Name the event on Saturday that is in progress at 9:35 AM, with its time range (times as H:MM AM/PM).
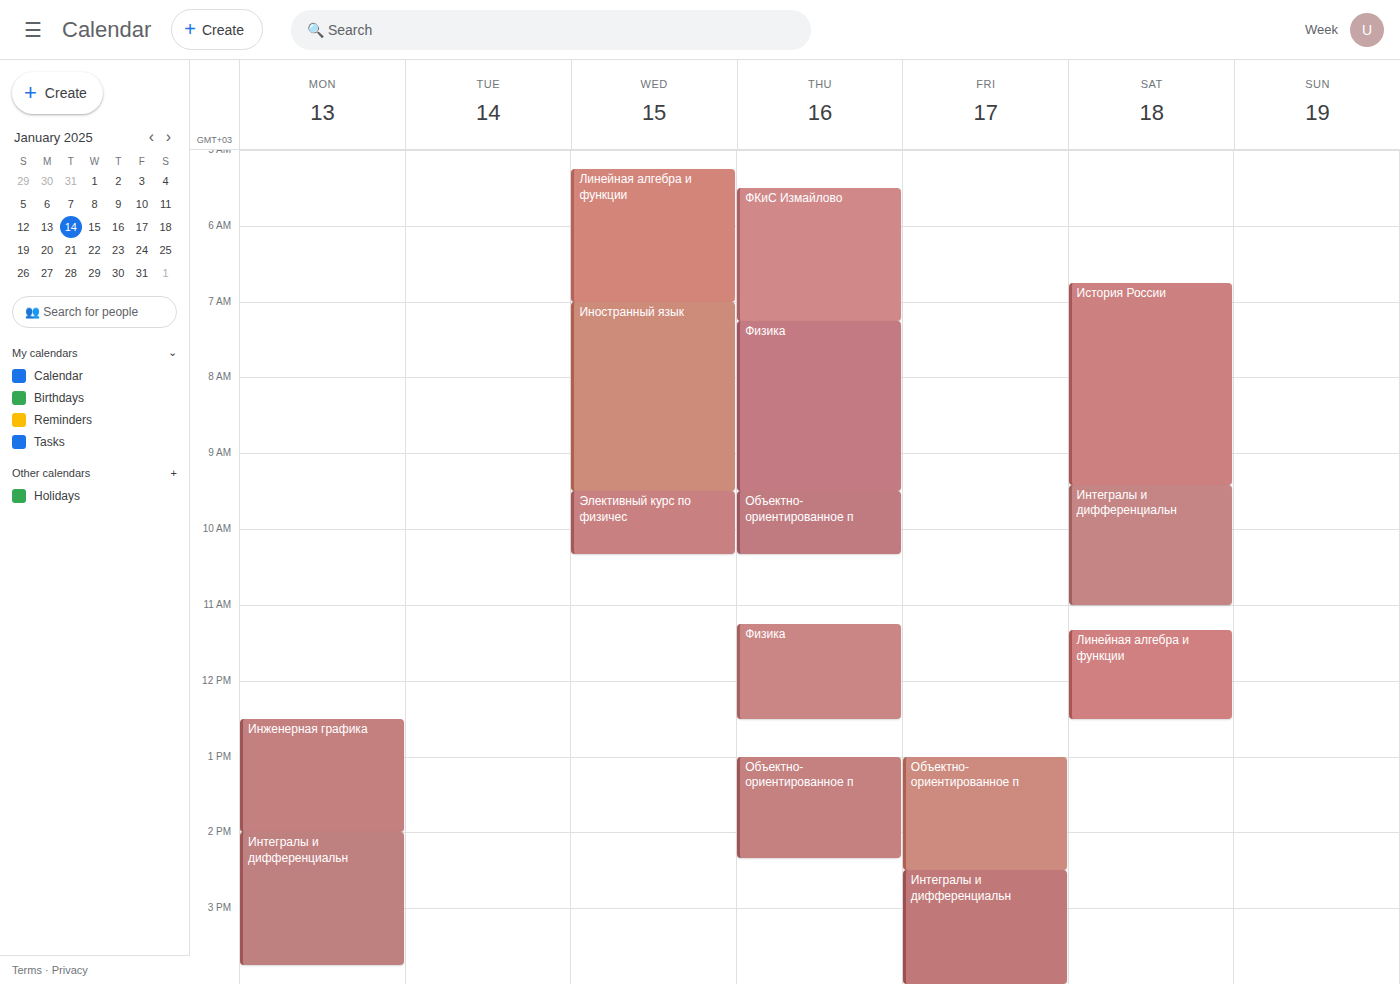
"Интегралы и дифференциальн", 9:25 AM to 11:00 AM